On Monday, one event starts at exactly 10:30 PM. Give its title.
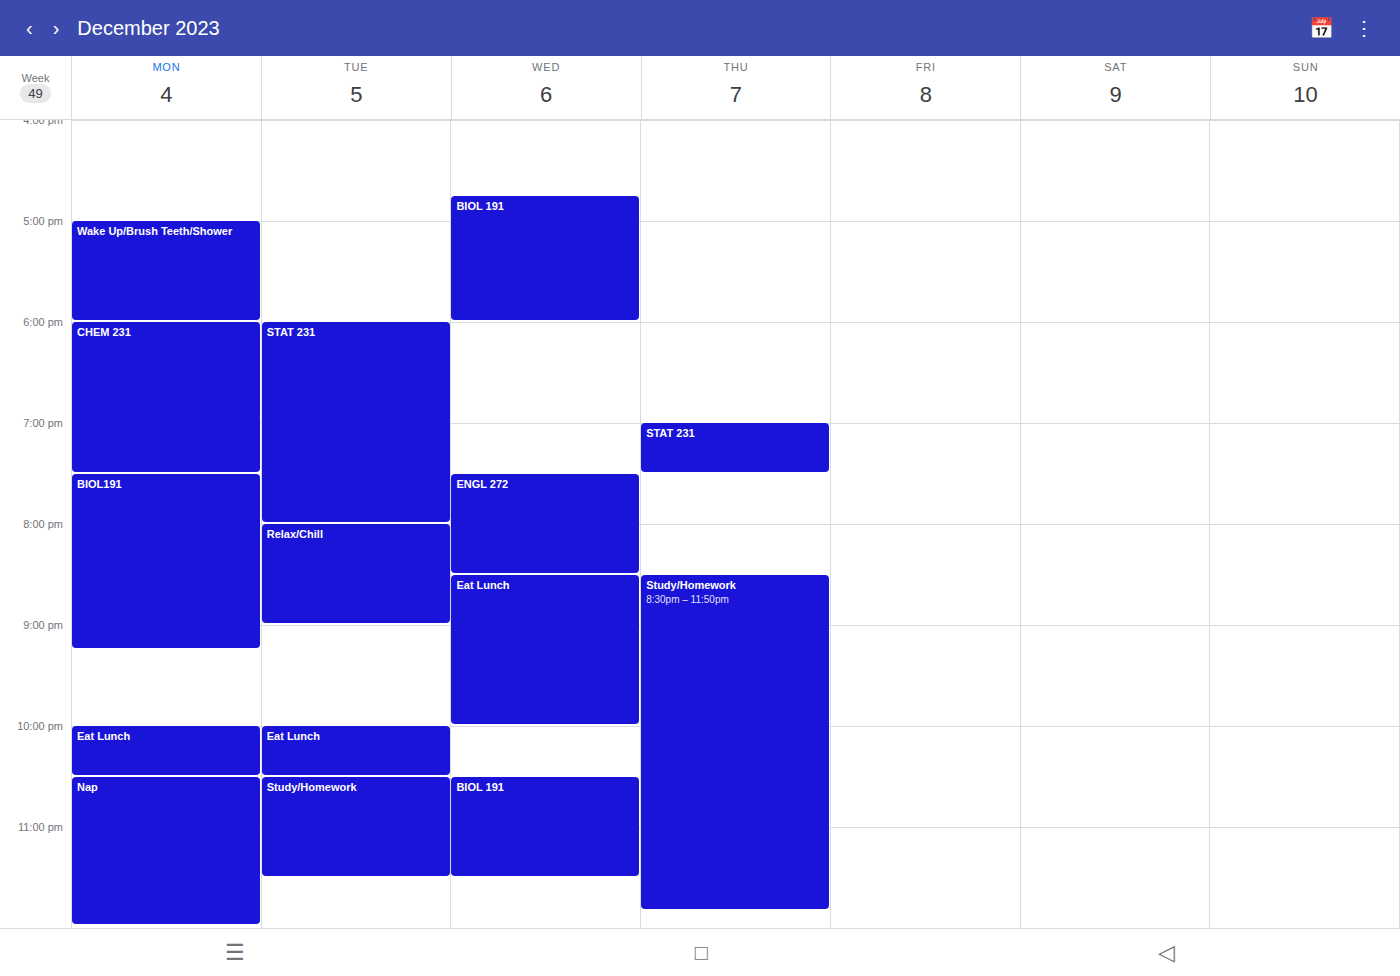
"Nap"